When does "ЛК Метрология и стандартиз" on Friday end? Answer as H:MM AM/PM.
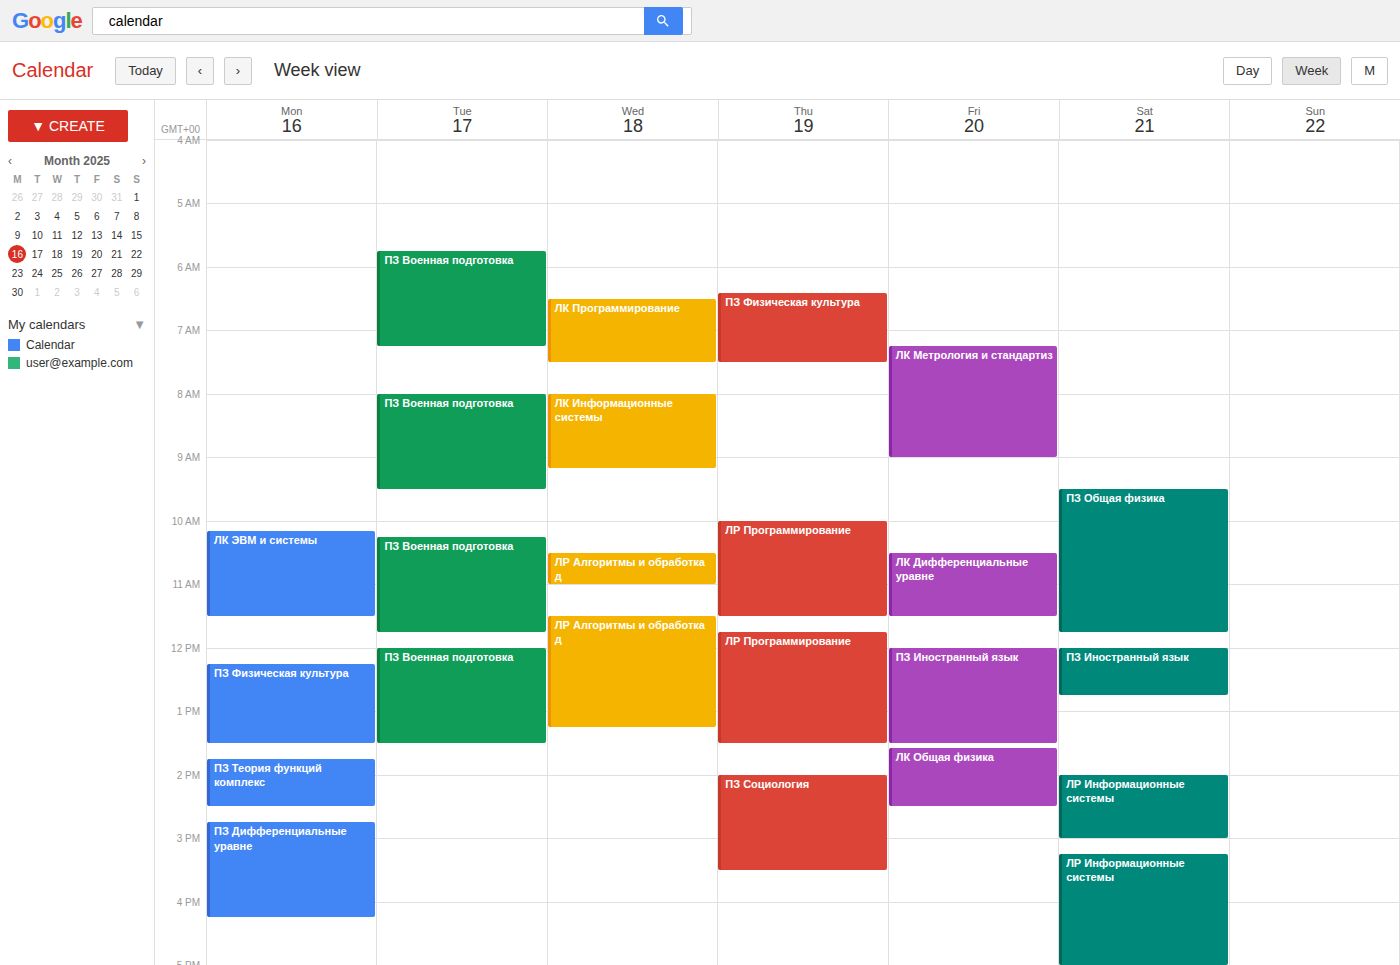
9:00 AM